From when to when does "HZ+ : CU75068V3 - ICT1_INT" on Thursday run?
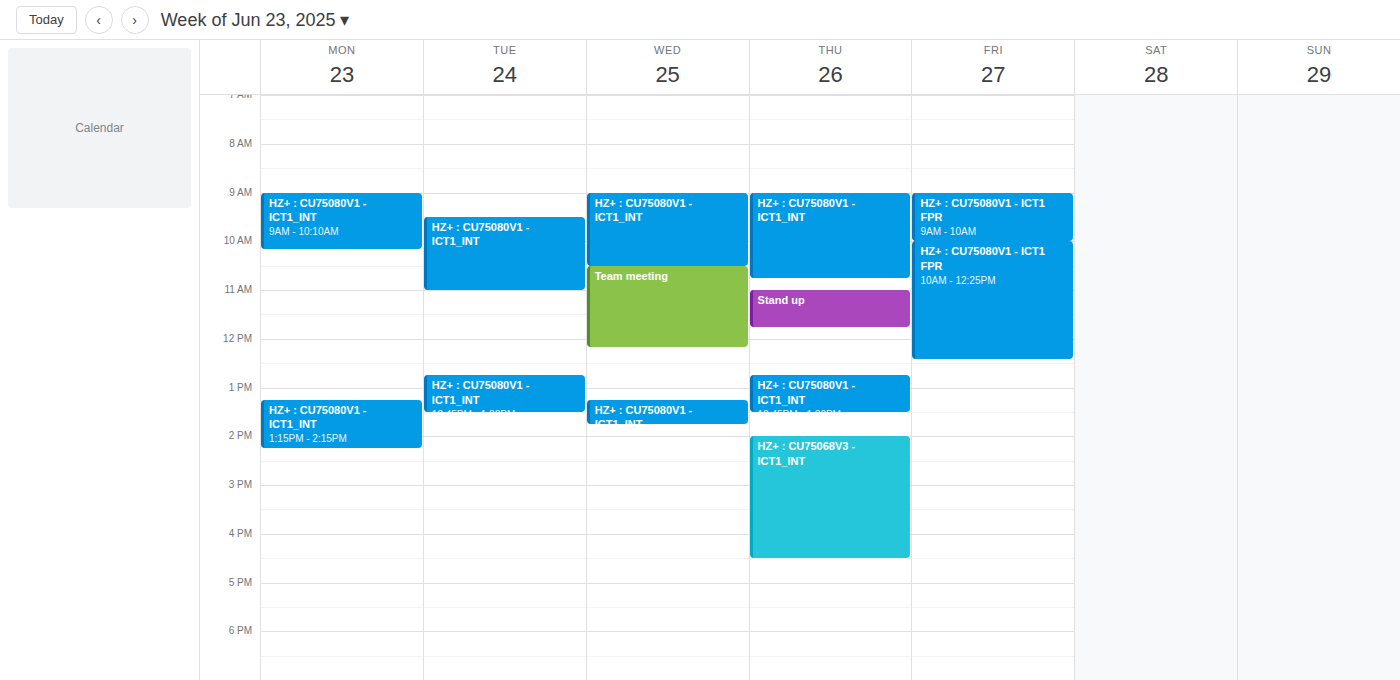
2:00 PM to 4:30 PM